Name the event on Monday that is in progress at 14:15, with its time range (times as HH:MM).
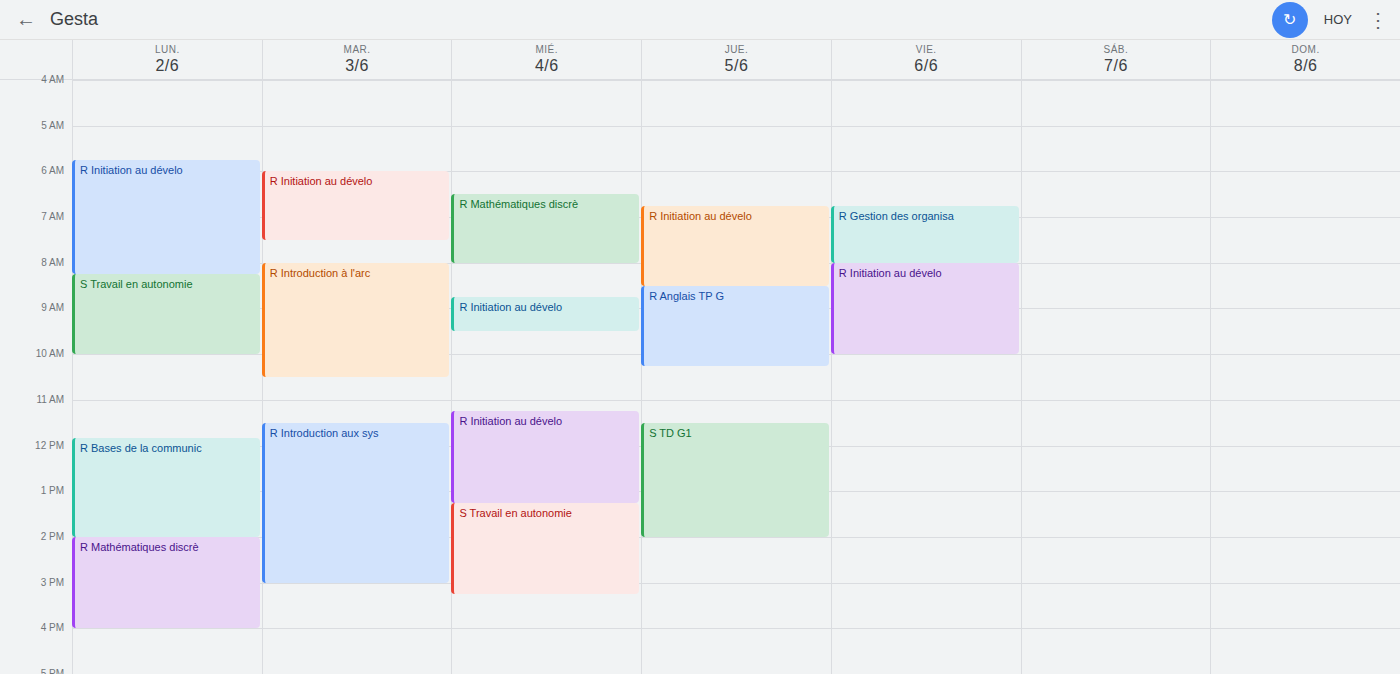
"R Mathématiques discrè", 14:00 to 16:00